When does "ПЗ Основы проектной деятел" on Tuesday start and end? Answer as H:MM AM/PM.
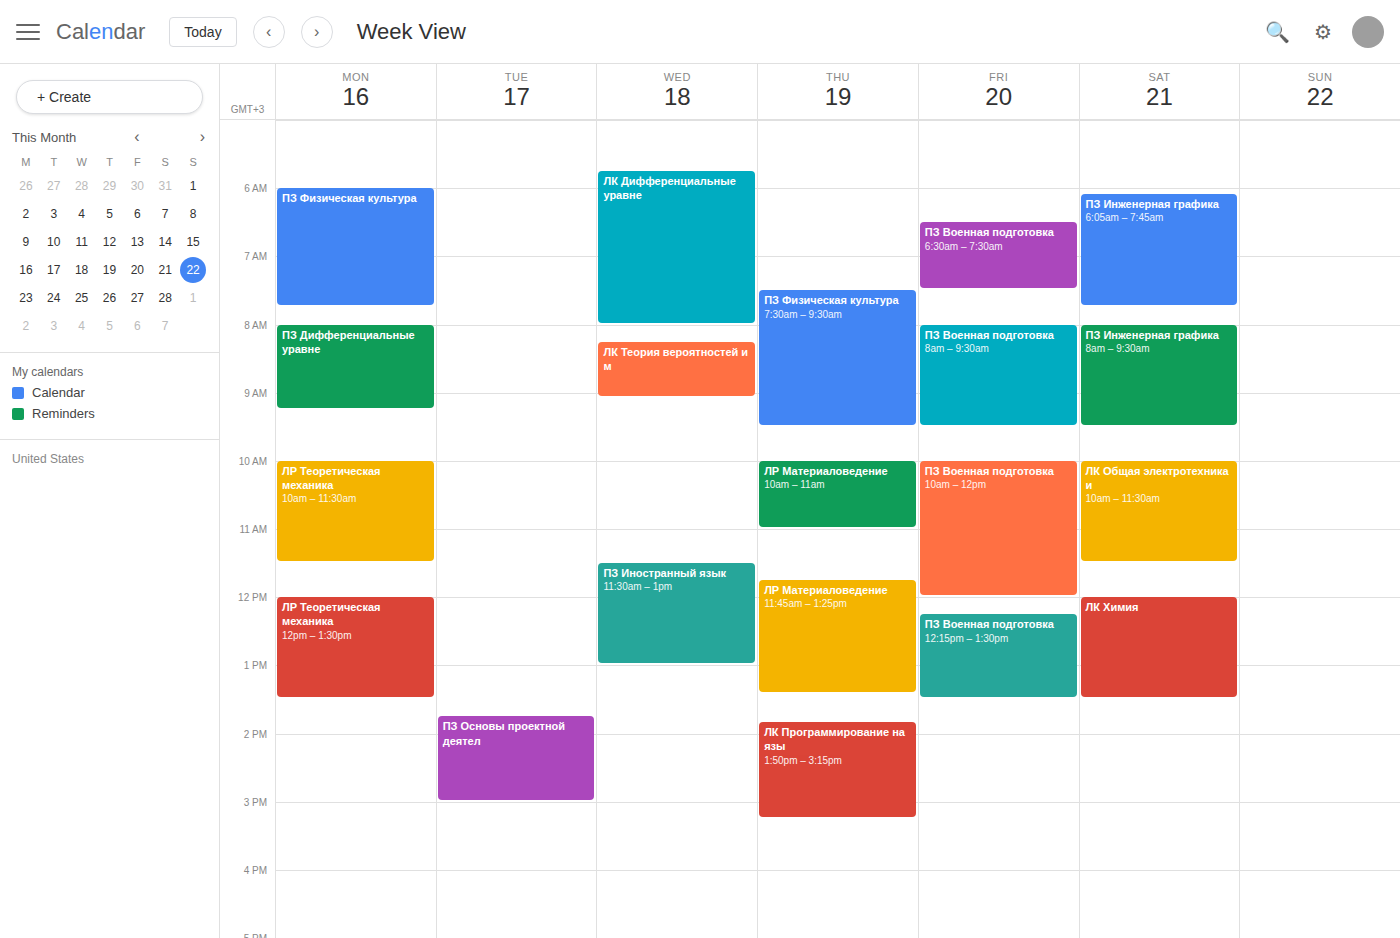
1:45 PM to 3:00 PM